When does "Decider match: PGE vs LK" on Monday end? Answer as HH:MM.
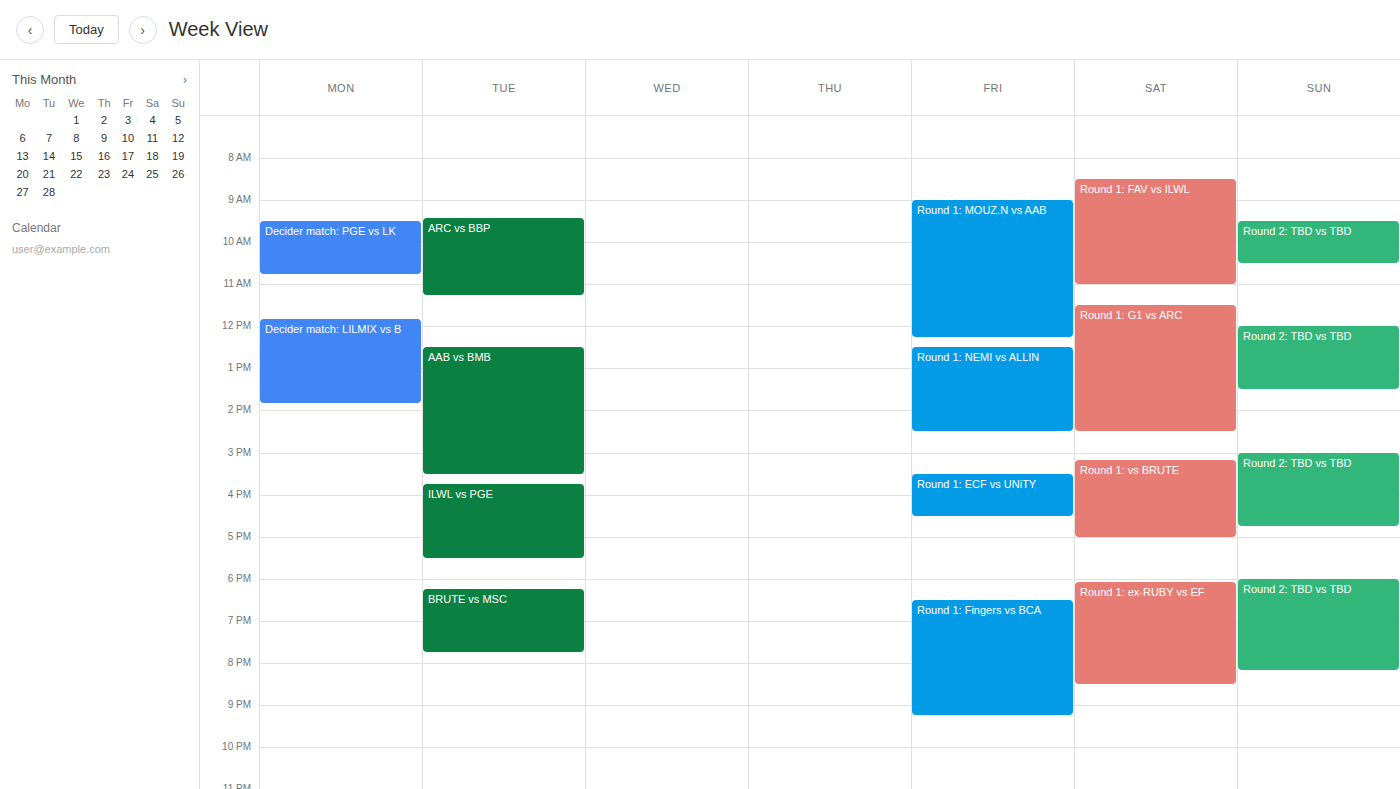
10:45